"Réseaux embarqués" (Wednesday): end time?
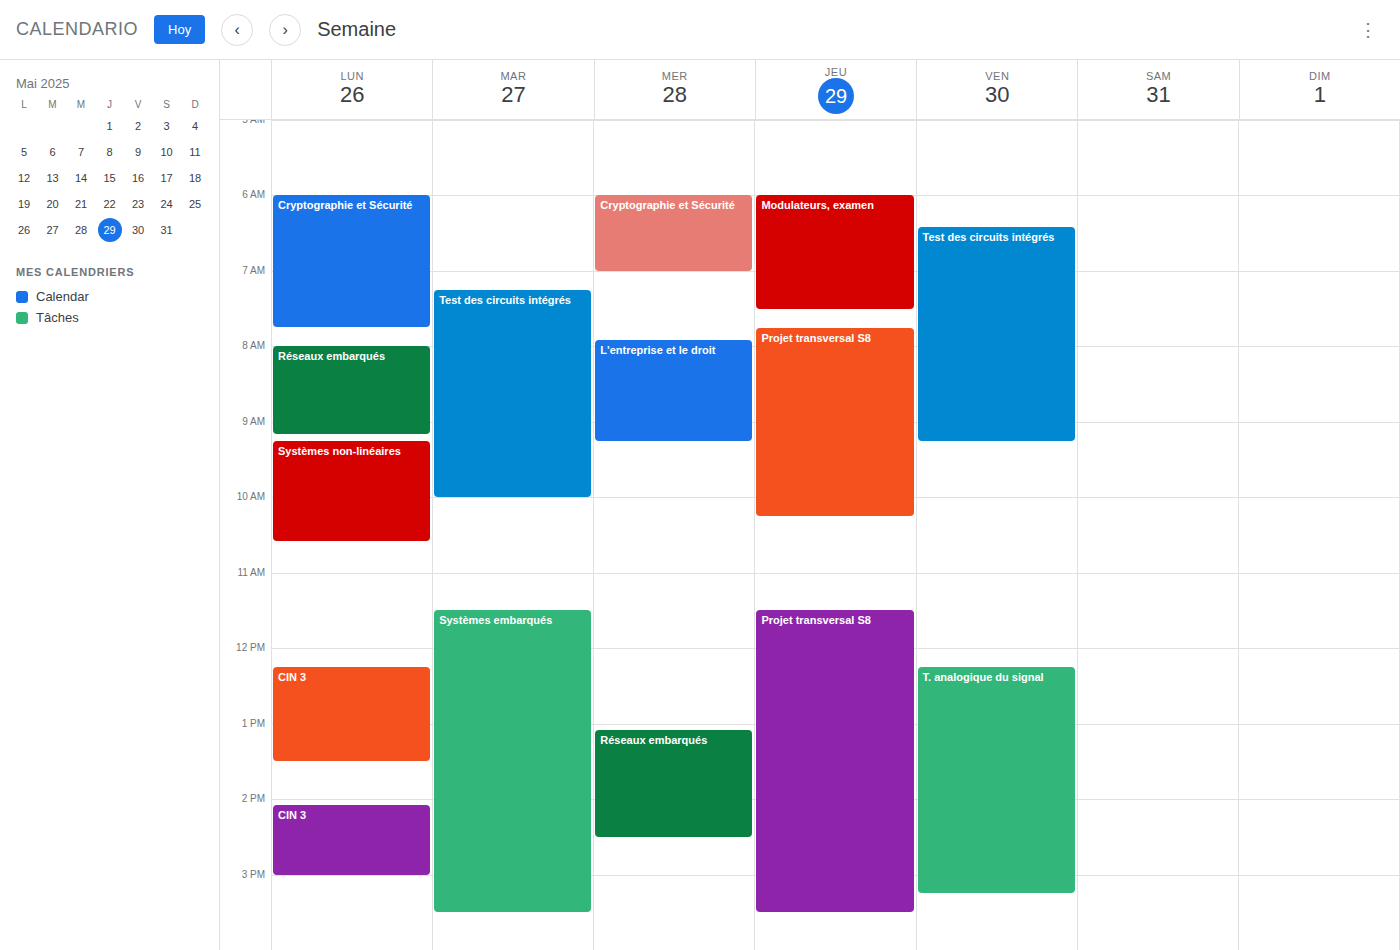
2:30 PM